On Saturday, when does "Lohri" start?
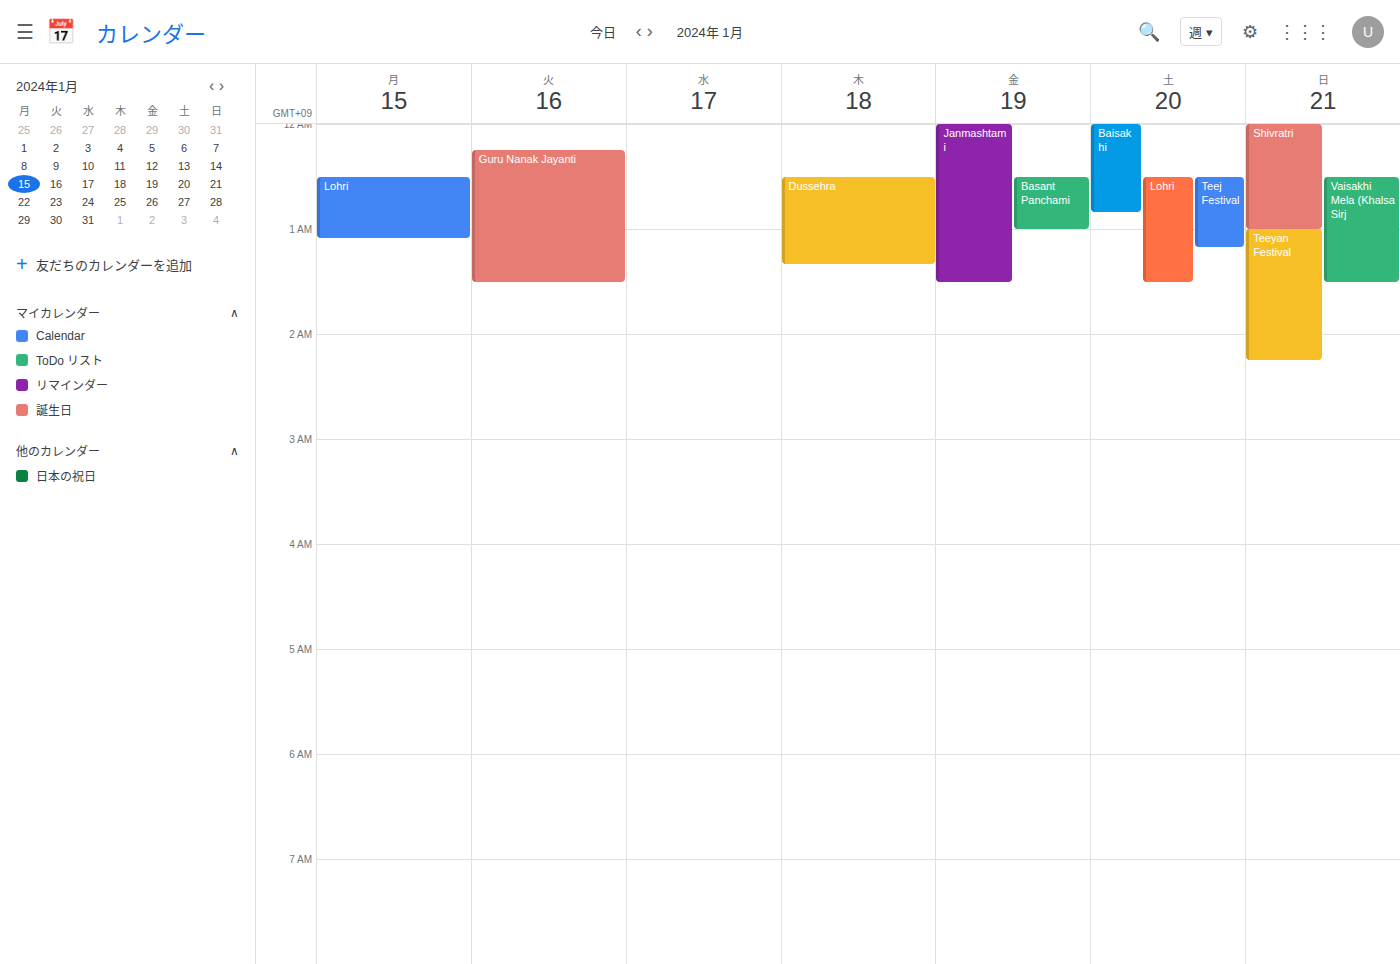
12:30 AM